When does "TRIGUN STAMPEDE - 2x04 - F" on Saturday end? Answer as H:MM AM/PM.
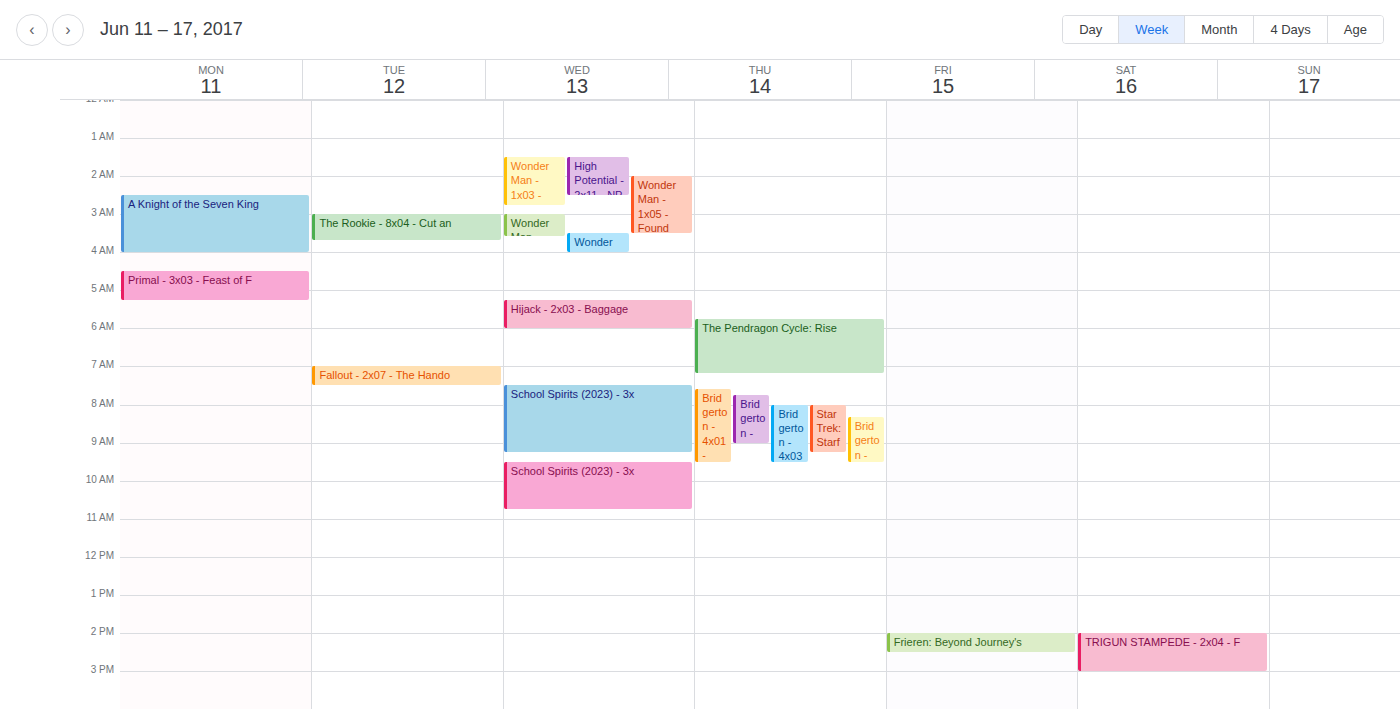
3:00 PM